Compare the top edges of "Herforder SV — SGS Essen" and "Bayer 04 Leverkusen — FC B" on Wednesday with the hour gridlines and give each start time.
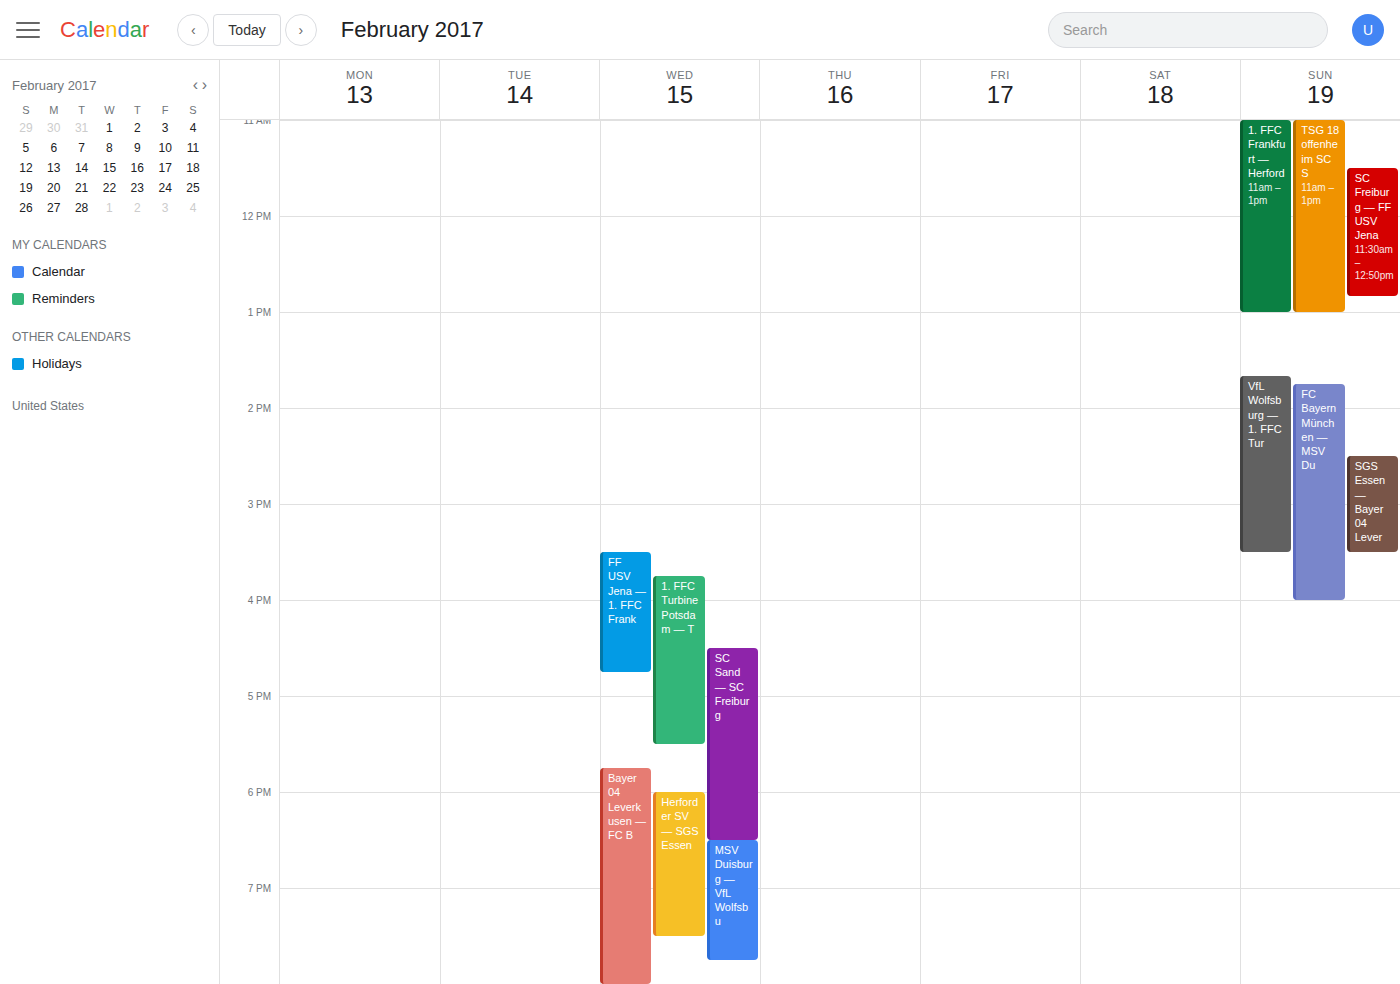
"Herforder SV — SGS Essen": 18:00, exactly on the 18:00 line. "Bayer 04 Leverkusen — FC B": 17:45, neither: three quarters of the way from the 17:00 line to the 18:00 line.